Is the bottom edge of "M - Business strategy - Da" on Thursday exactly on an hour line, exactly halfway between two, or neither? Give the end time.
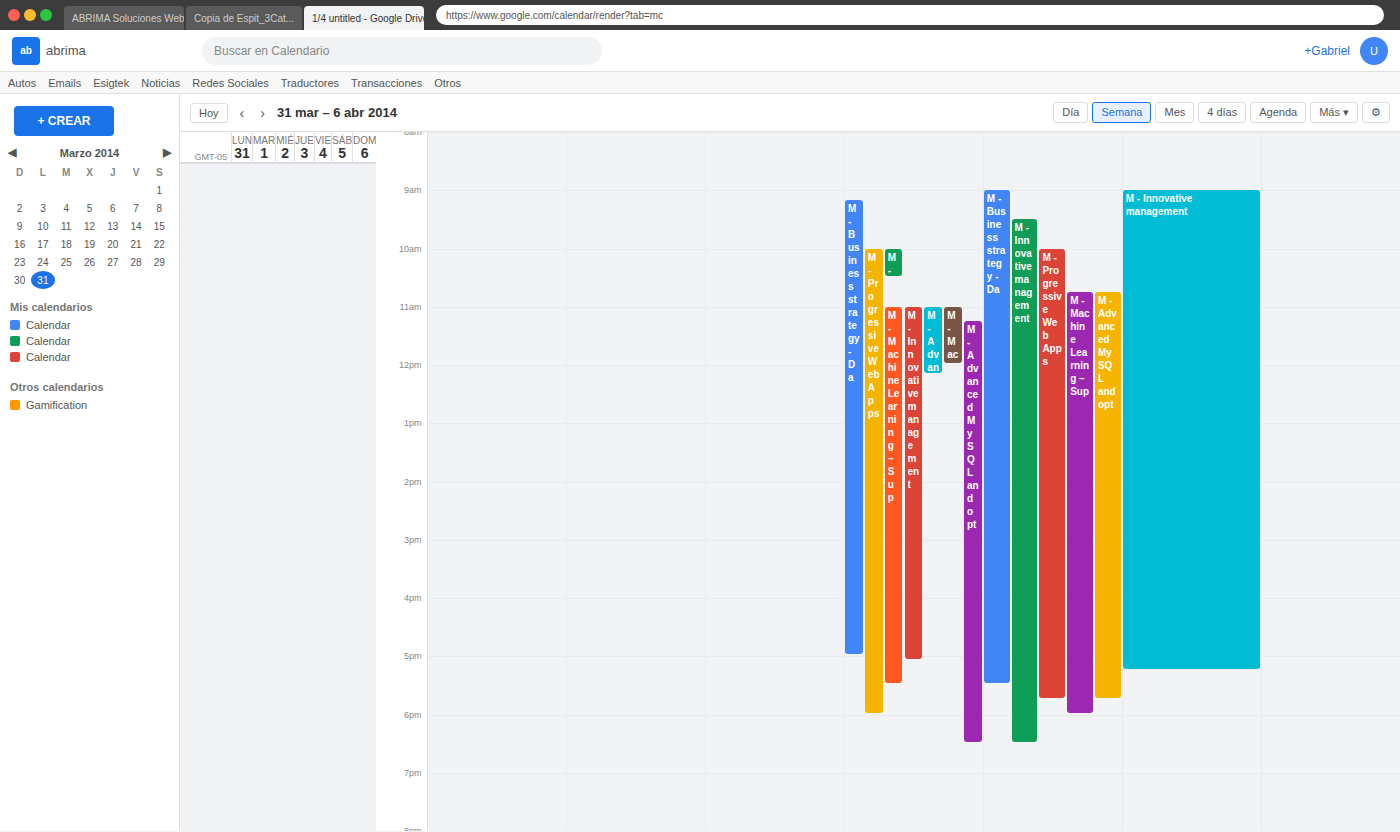
5:00 PM -- exactly on the 5 PM line.